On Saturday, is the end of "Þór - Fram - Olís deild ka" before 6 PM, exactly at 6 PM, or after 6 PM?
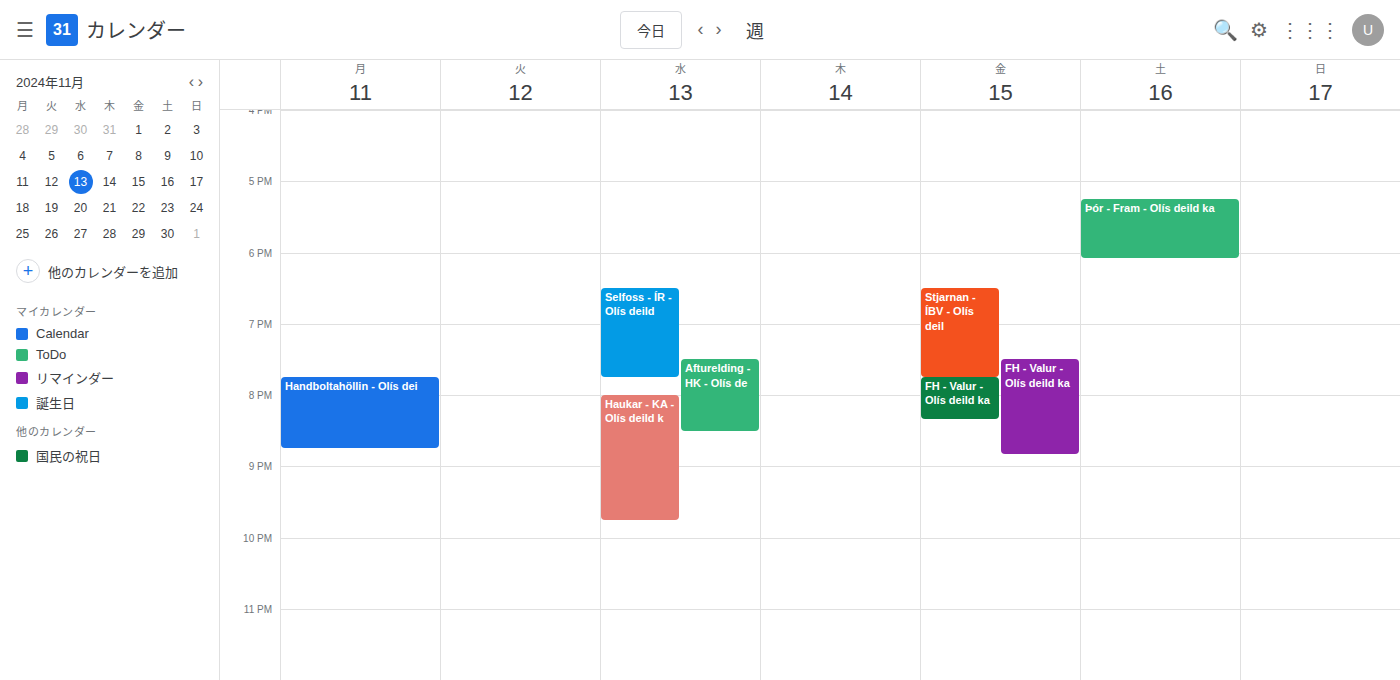
6:05 PM -- after 6 PM, 5 minutes below the 6 PM line.